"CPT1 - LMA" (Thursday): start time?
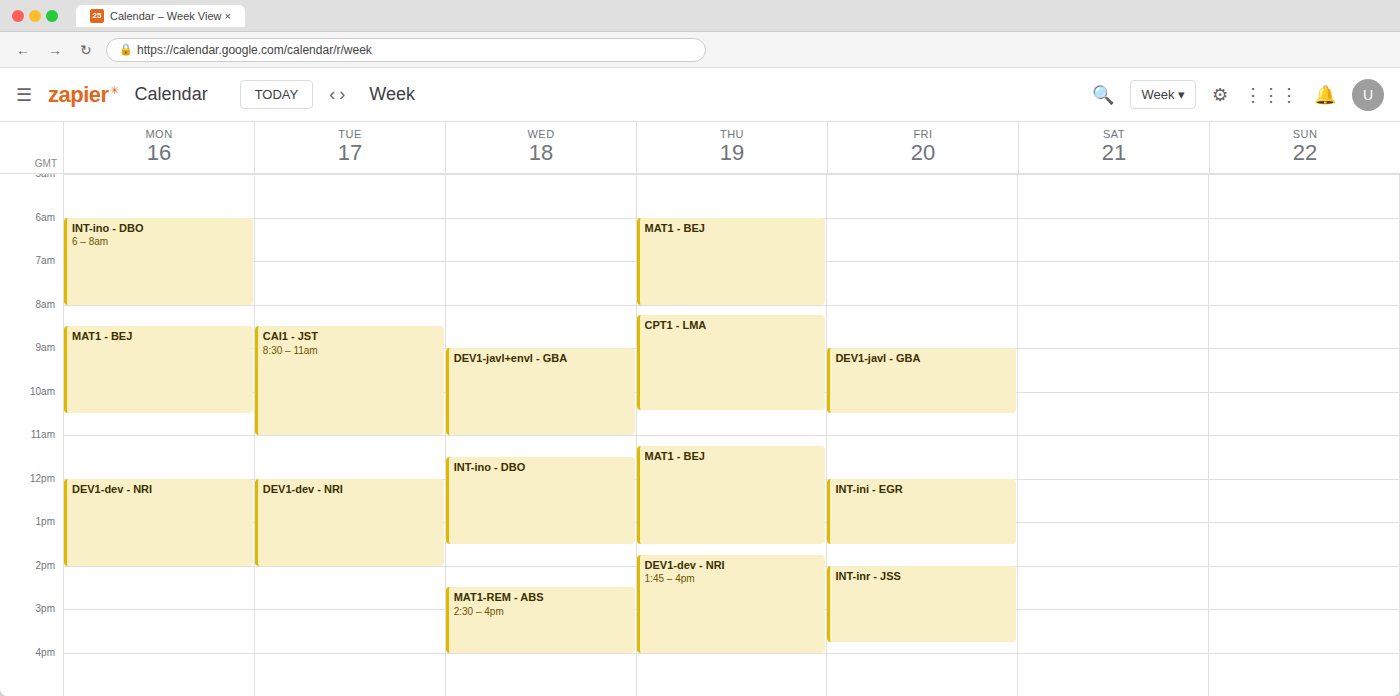
8:15 AM